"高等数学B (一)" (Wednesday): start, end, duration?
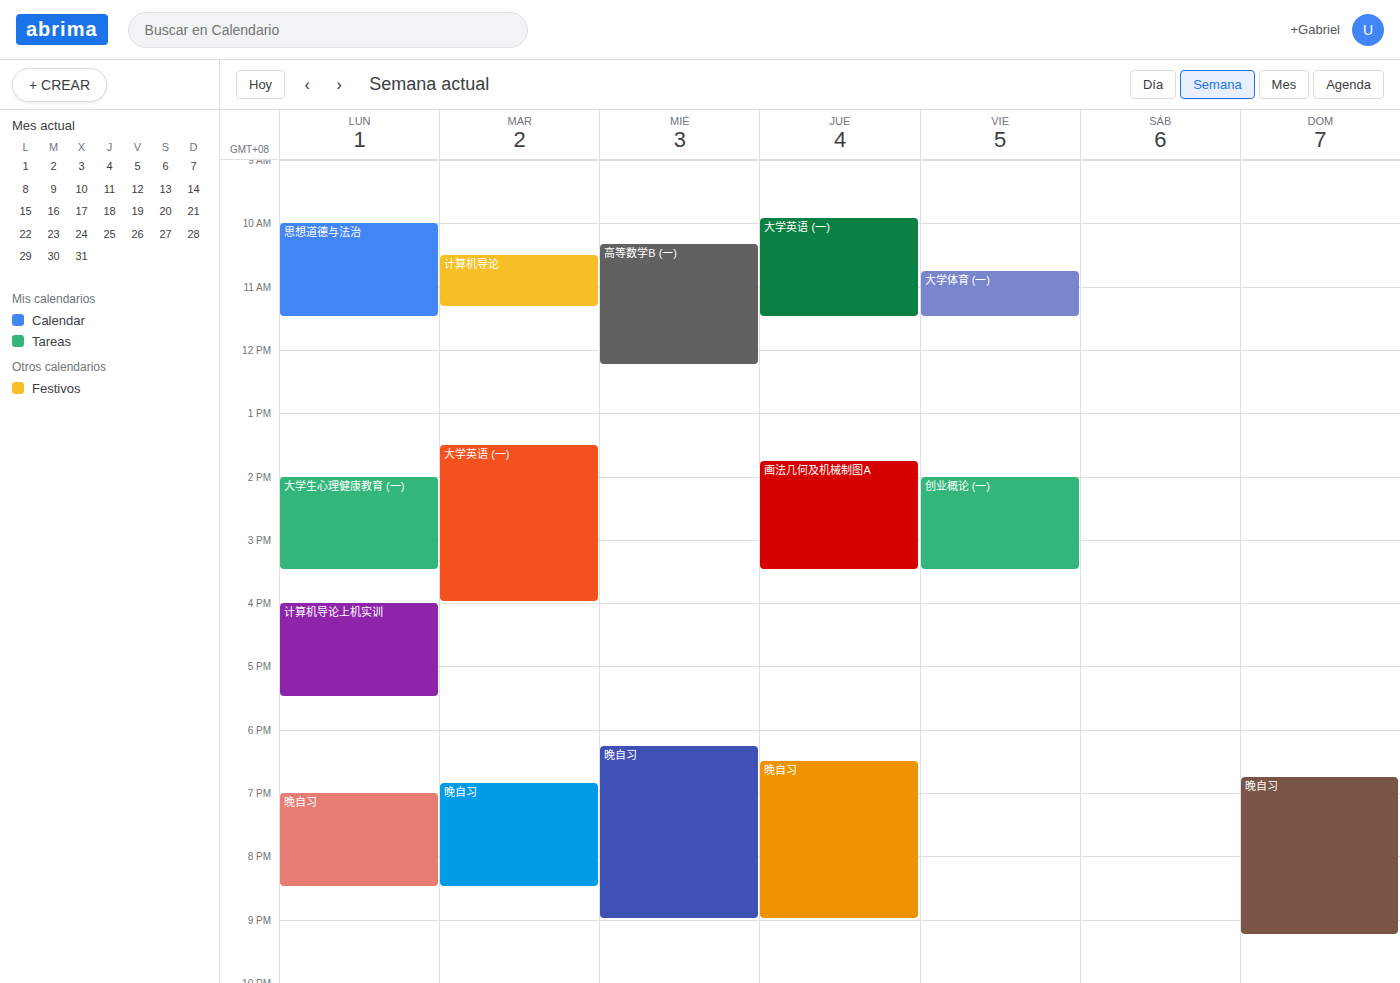
10:20 to 12:15, 1 hour 55 minutes